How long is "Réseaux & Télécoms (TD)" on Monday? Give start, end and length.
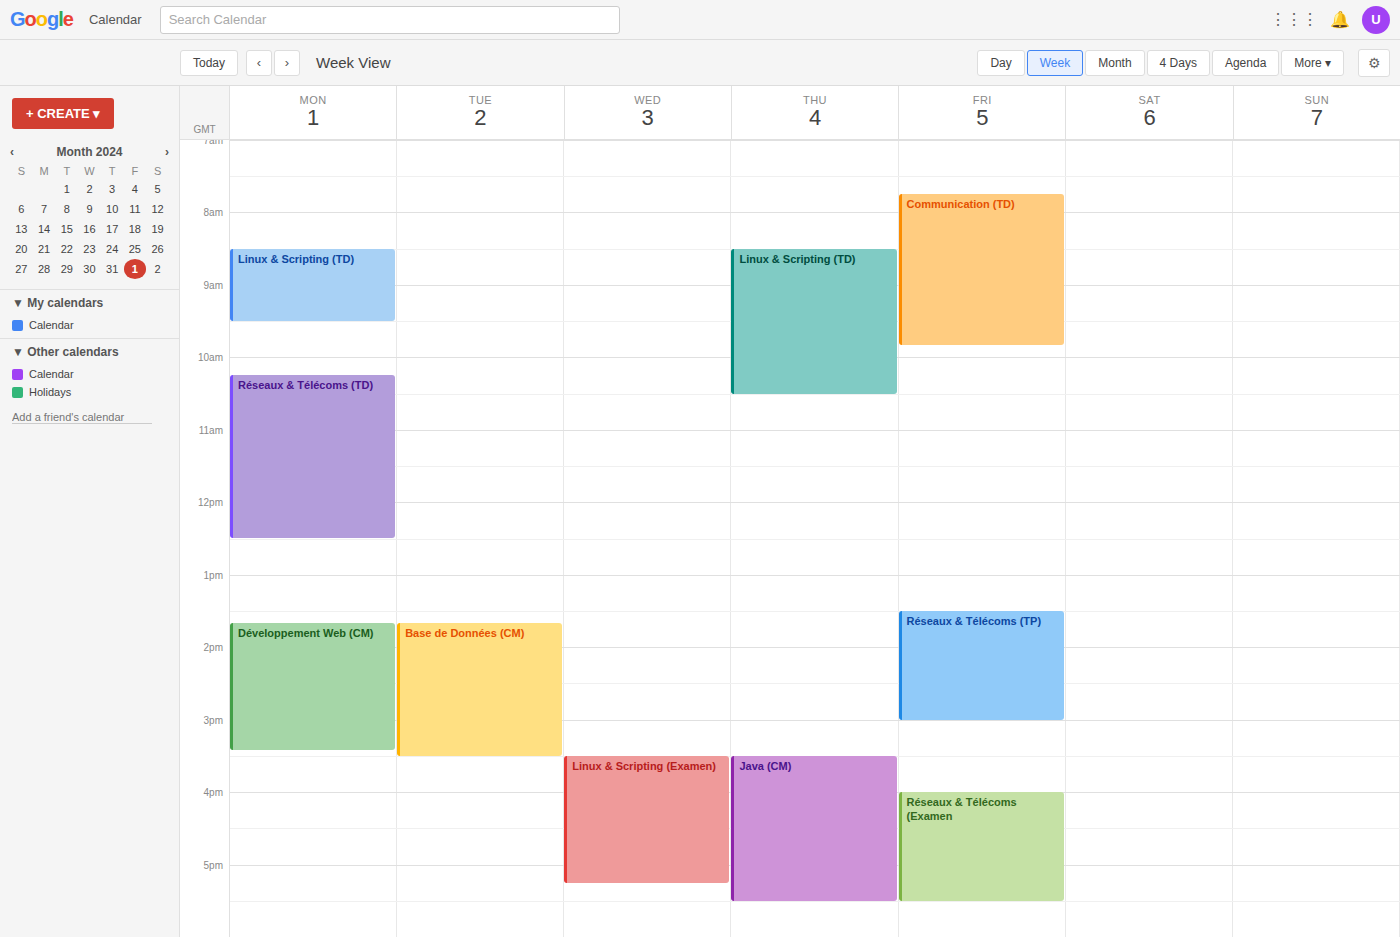
10:15 AM to 12:30 PM, 2 hours 15 minutes